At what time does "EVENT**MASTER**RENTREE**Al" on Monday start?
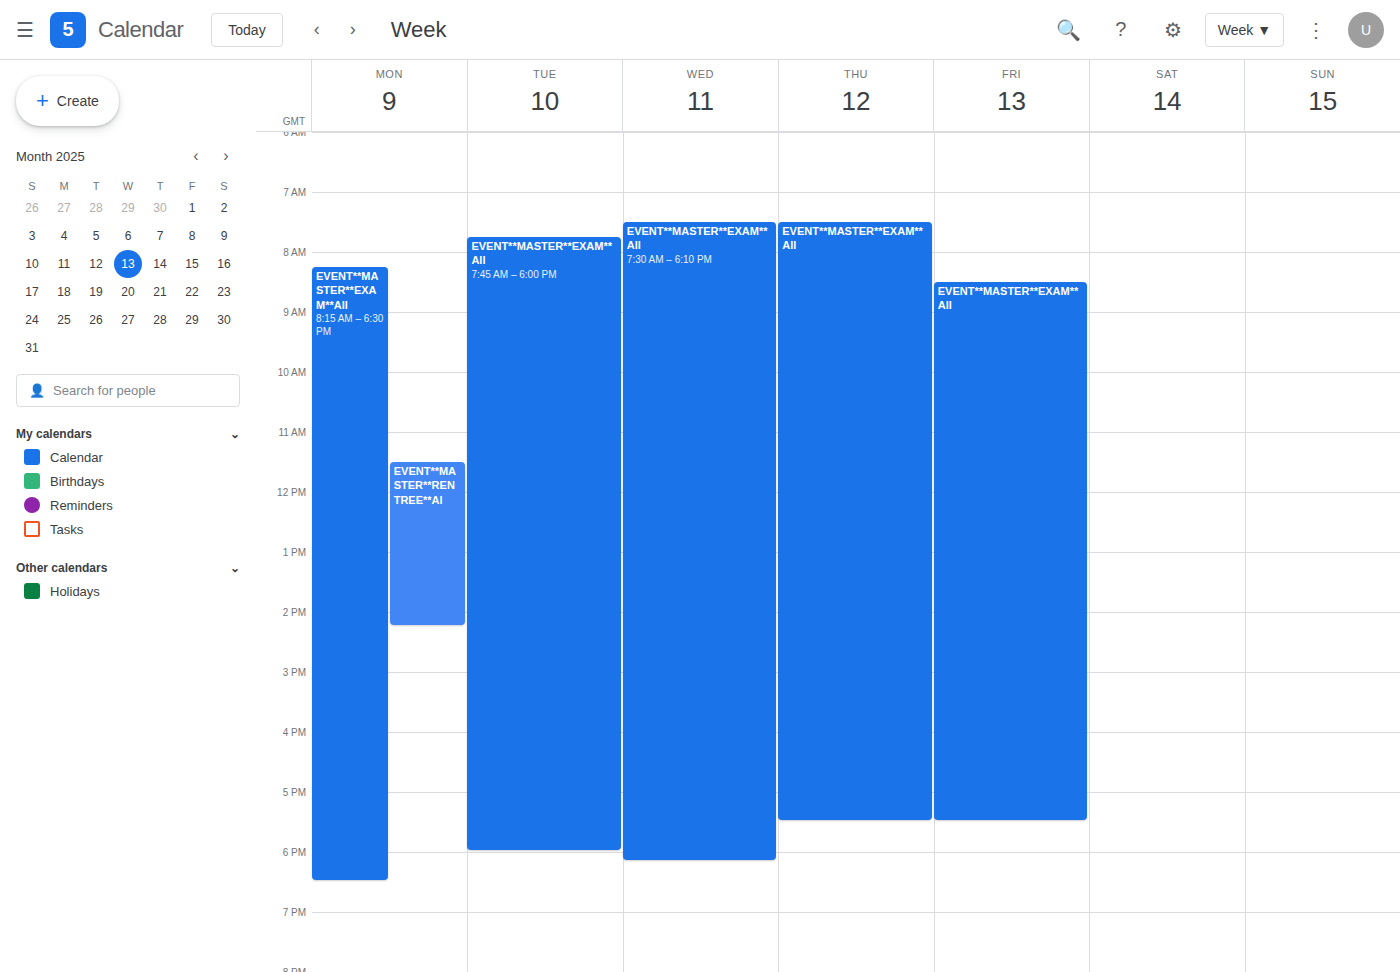
11:30 AM